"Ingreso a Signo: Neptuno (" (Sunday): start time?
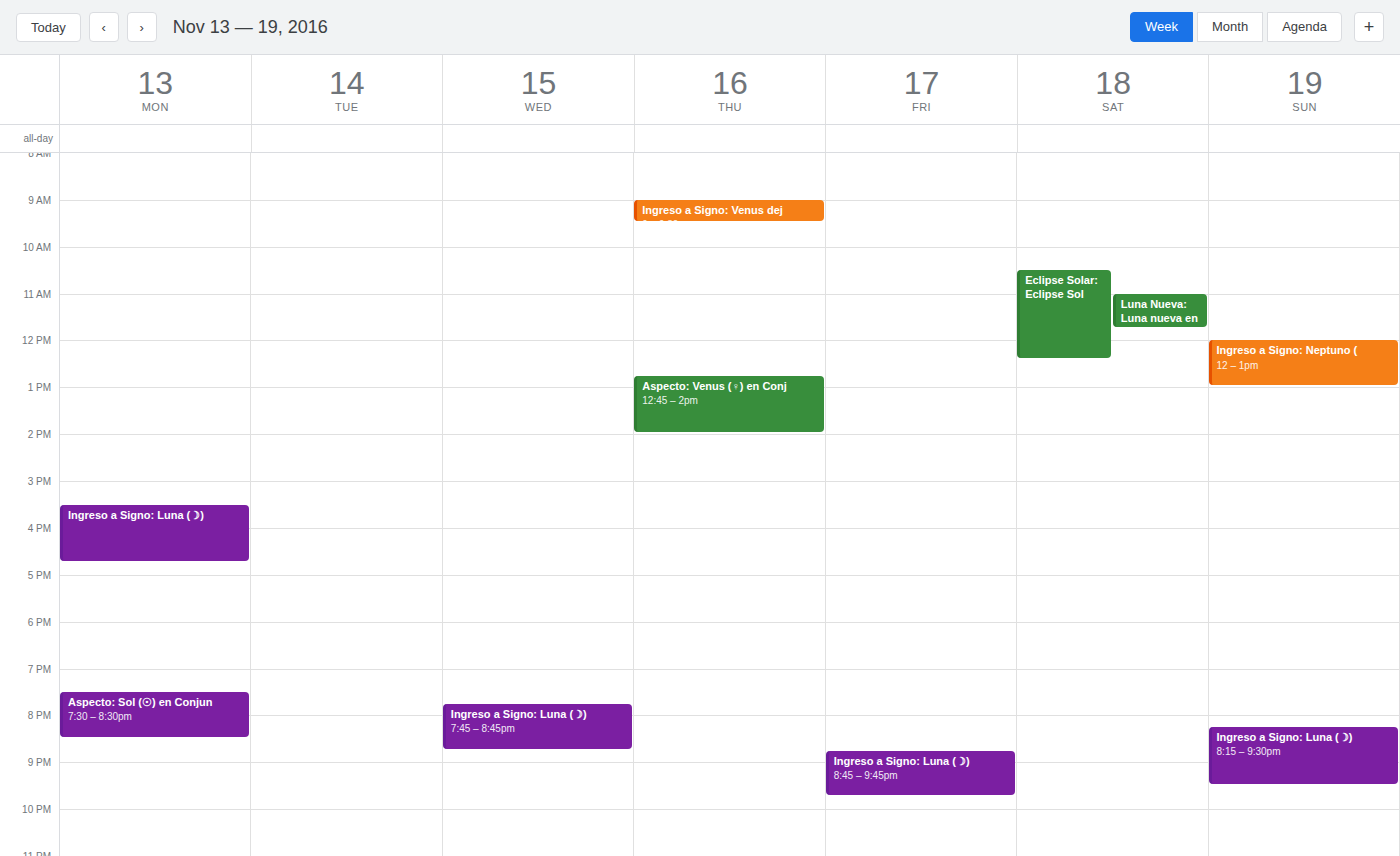
12:00 PM